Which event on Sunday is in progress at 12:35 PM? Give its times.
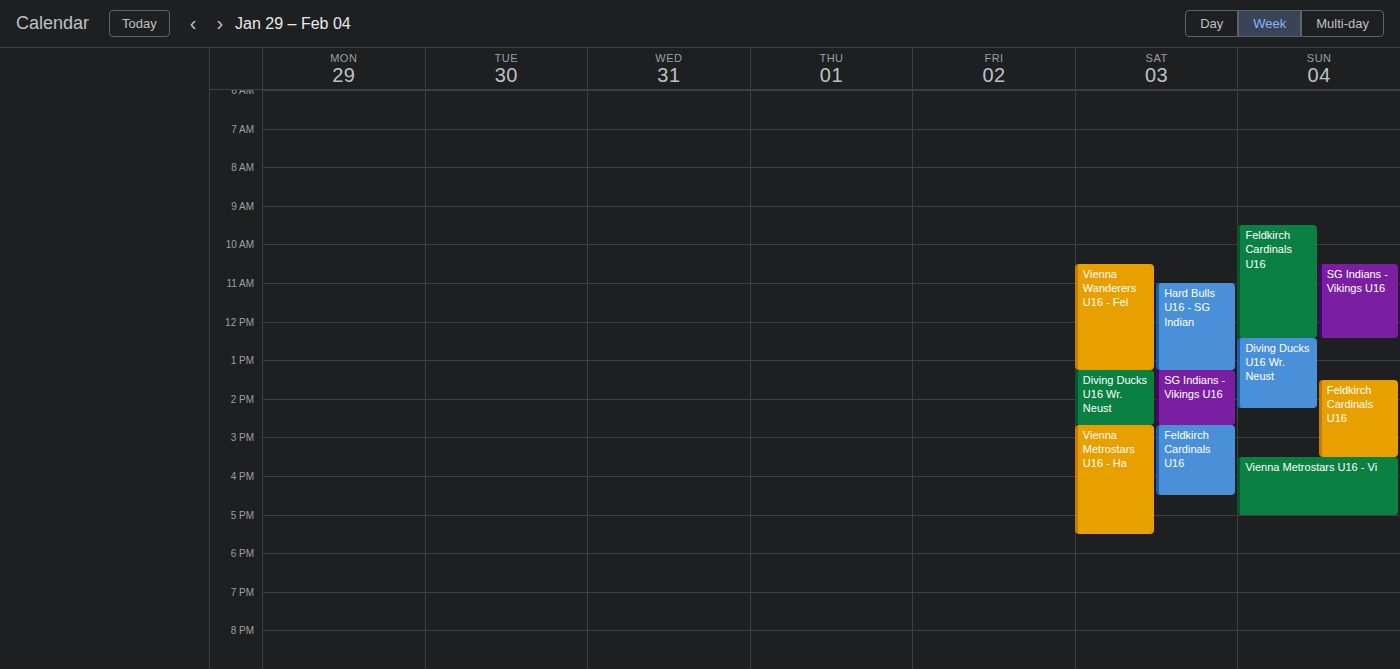
"Diving Ducks U16 Wr. Neust", 12:25 PM to 2:15 PM